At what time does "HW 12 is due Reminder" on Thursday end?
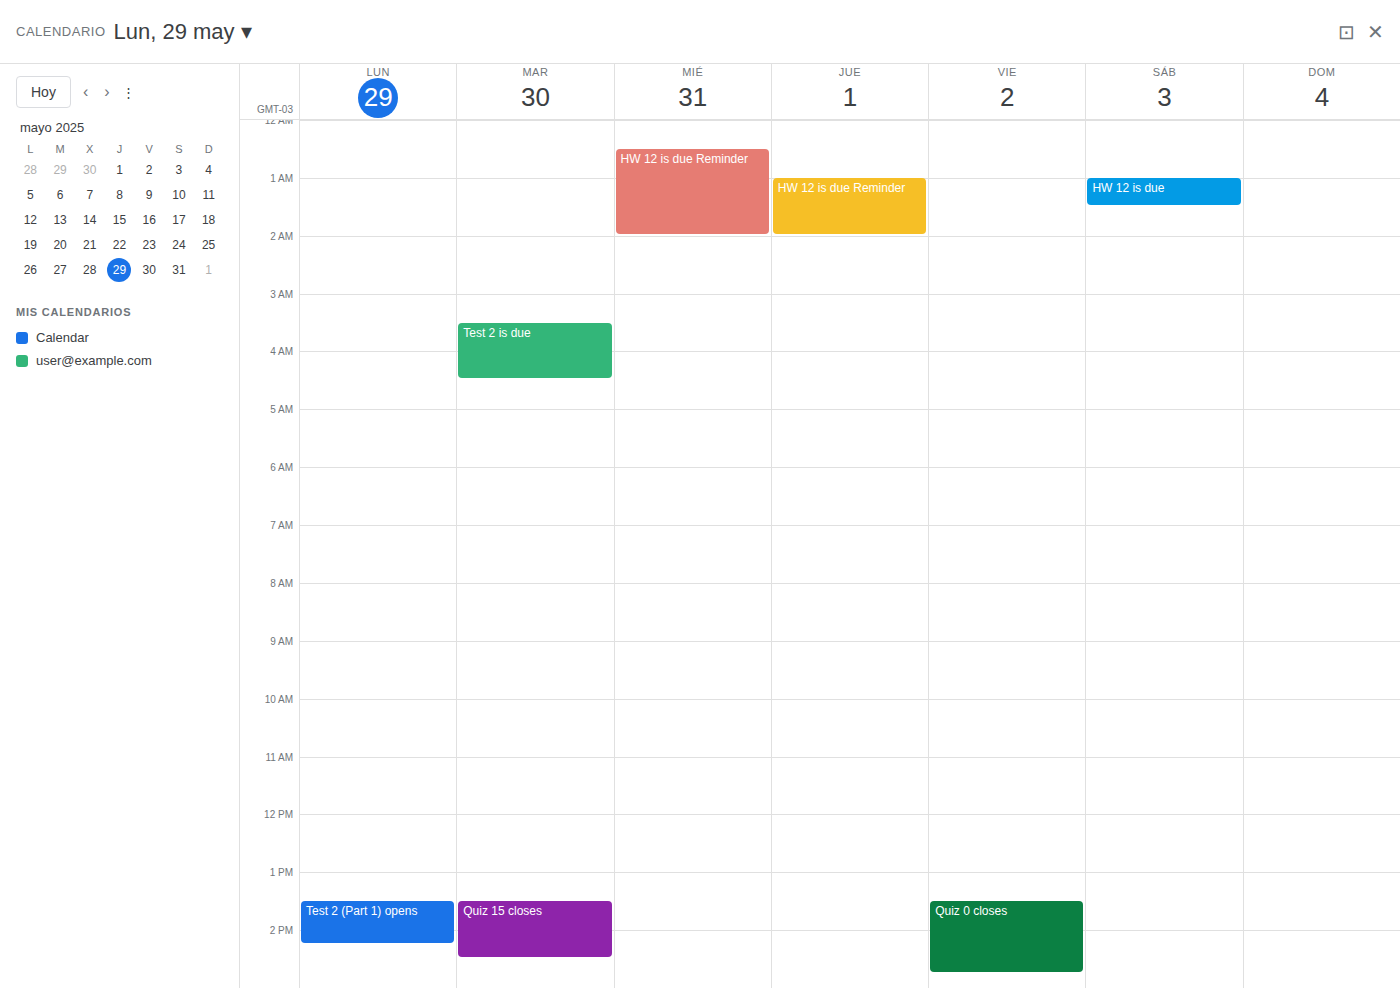
2:00 AM